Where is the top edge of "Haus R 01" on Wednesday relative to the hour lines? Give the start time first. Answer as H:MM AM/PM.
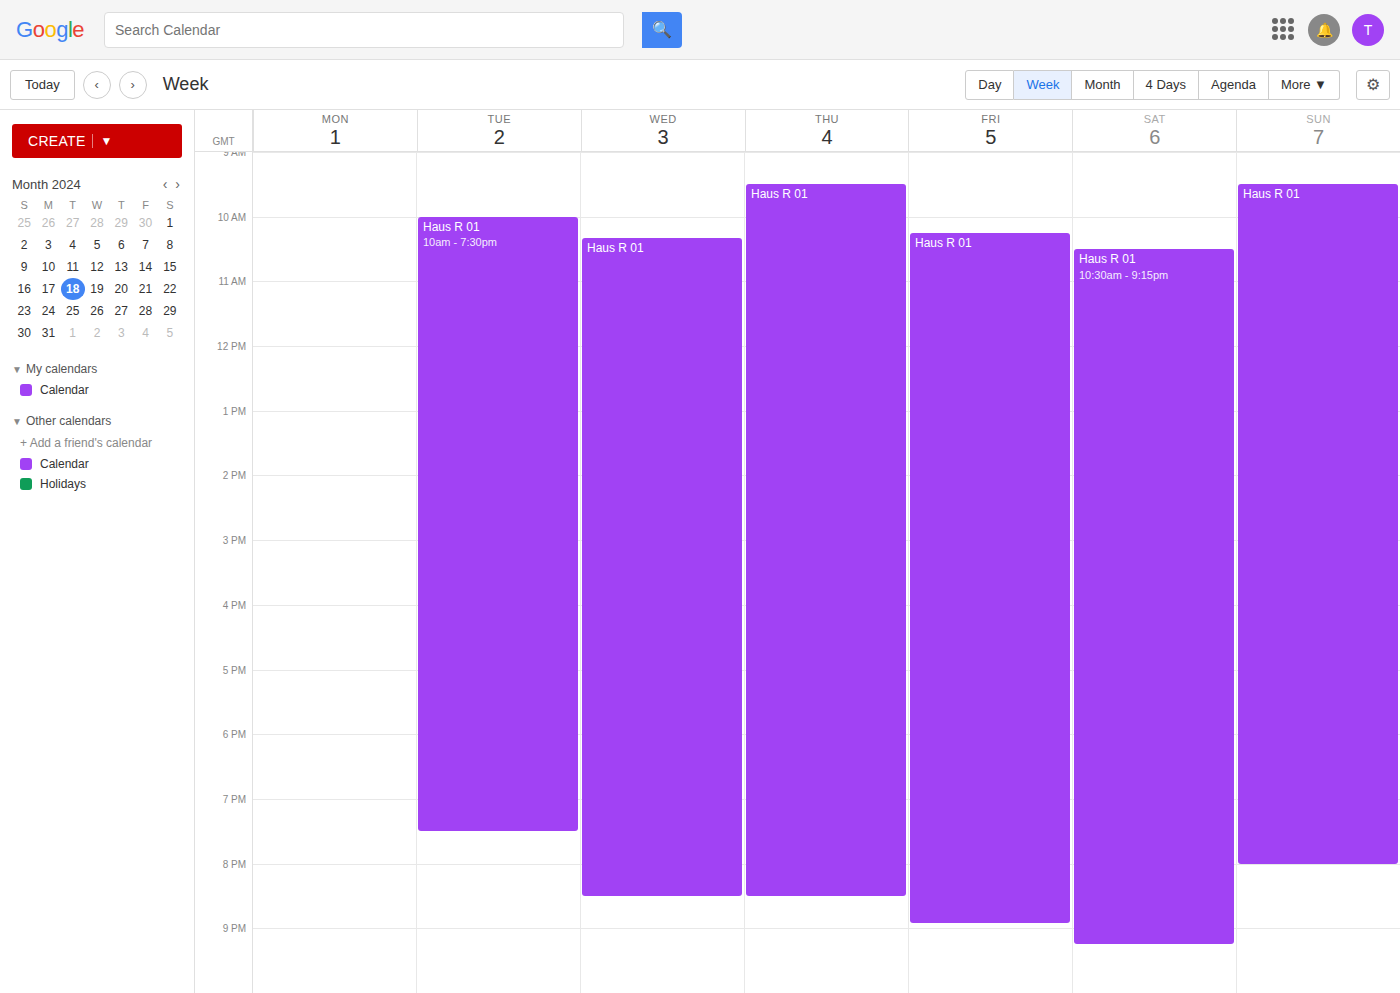
10:20 AM -- neither: 20 minutes below the 10 AM line and 40 minutes above the 11 AM line.